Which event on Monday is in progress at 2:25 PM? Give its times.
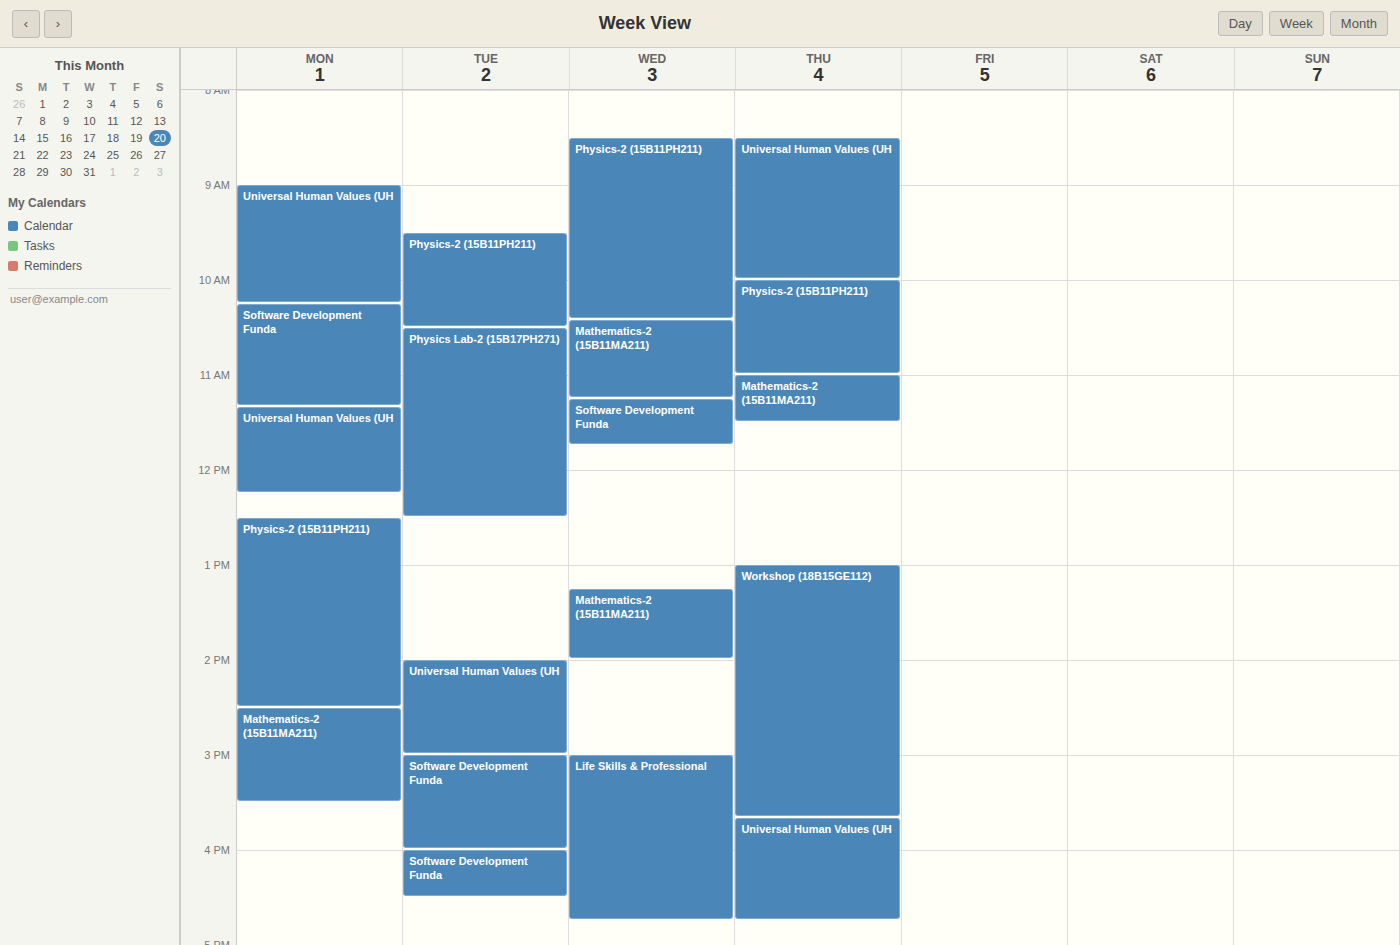
"Physics-2 (15B11PH211)", 12:30 PM to 2:30 PM